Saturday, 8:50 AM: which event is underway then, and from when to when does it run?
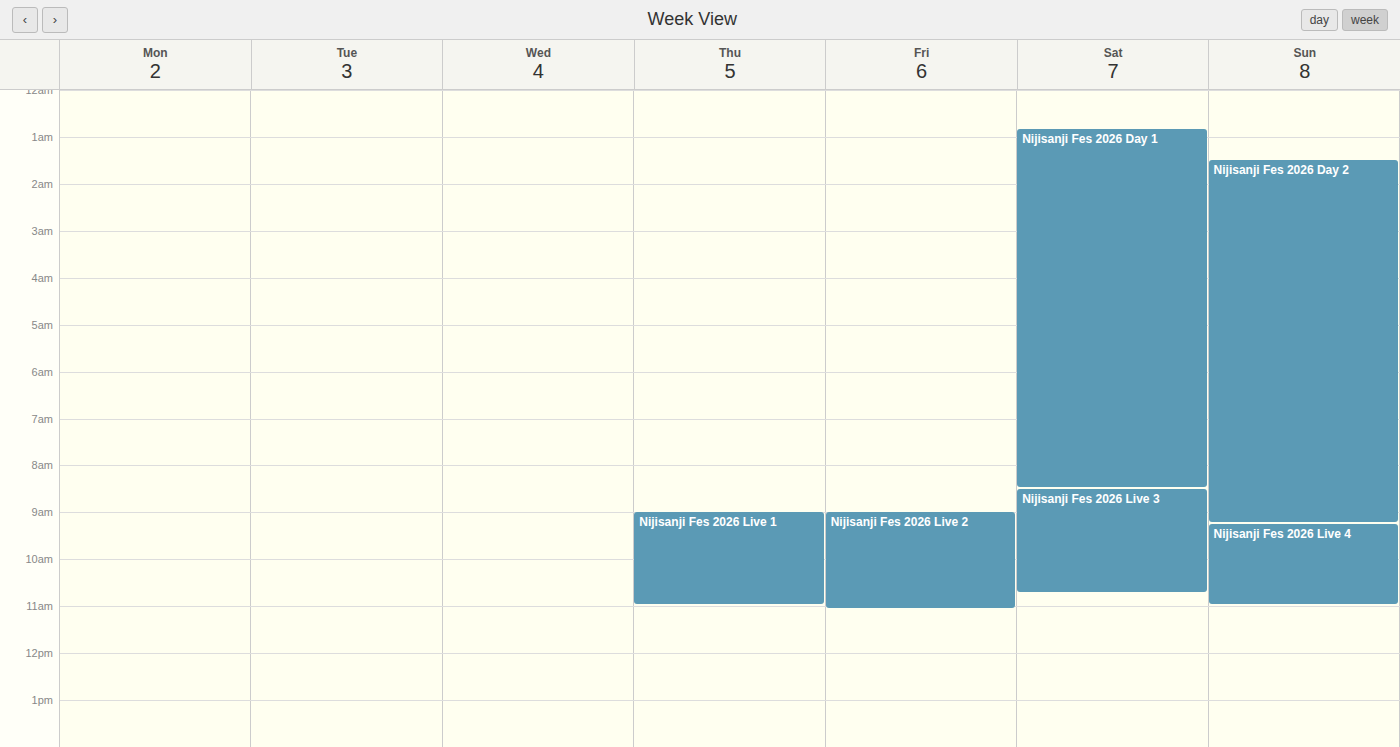
"Nijisanji Fes 2026 Live 3", 8:30 AM to 10:45 AM